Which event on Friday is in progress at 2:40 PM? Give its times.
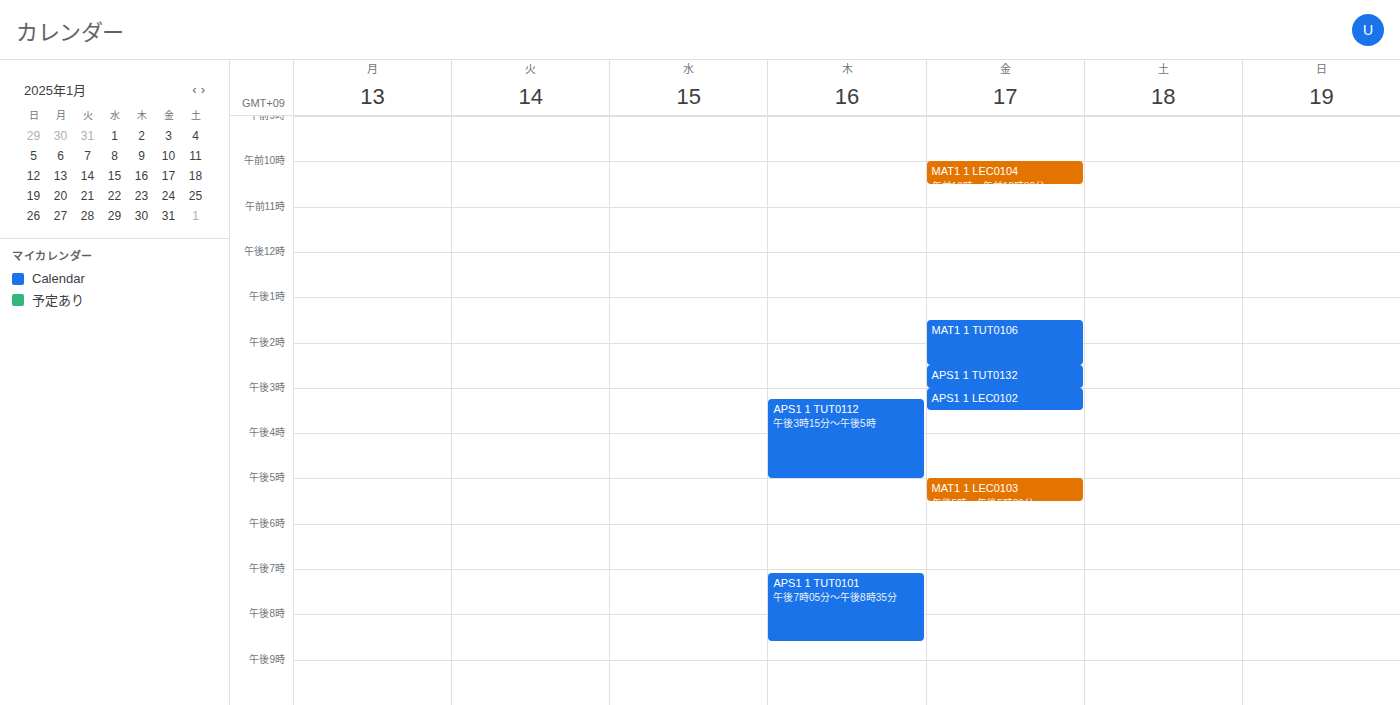
"APS1 1 TUT0132", 2:30 PM to 3:00 PM